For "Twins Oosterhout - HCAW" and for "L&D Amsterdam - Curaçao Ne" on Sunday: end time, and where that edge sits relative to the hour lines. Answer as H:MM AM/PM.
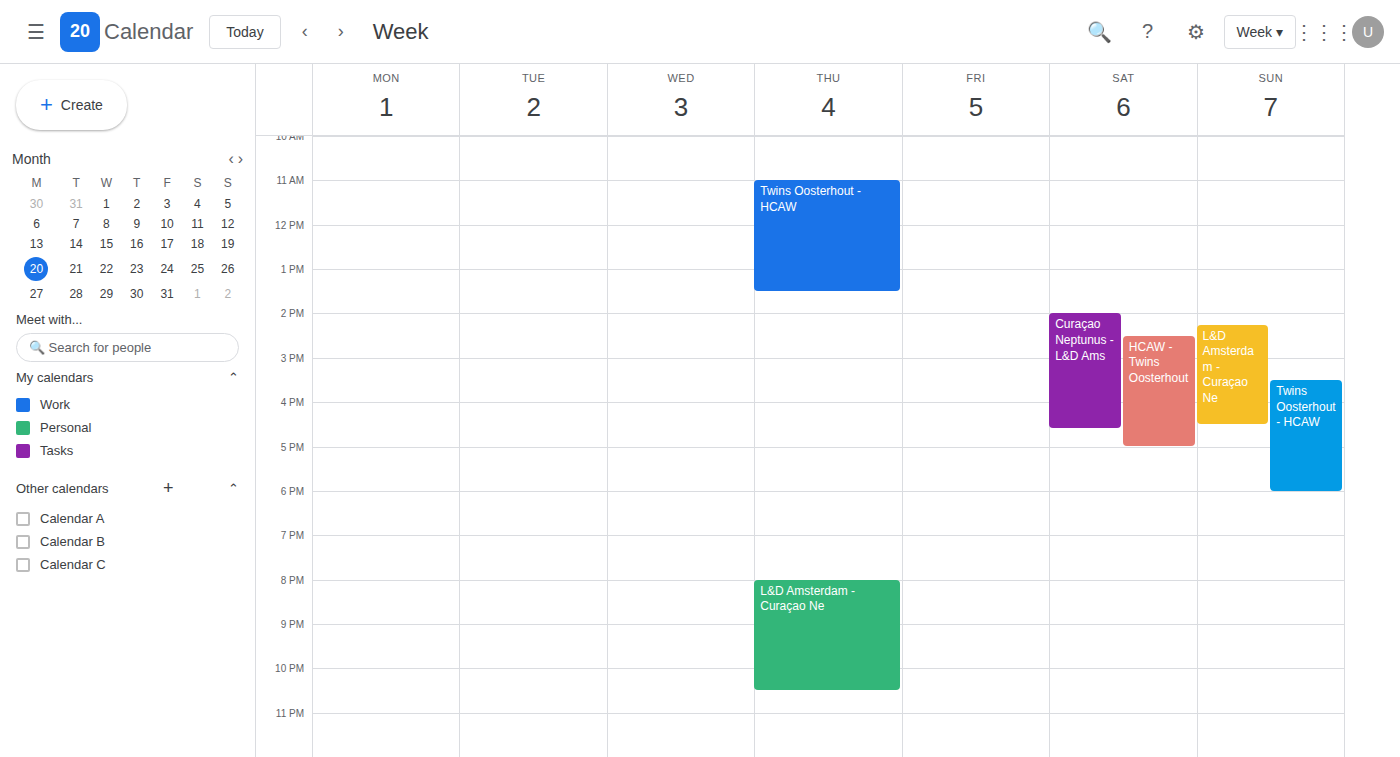
"Twins Oosterhout - HCAW": 6:00 PM, exactly on the 6 PM line. "L&D Amsterdam - Curaçao Ne": 4:30 PM, halfway between the 4 PM and 5 PM lines.